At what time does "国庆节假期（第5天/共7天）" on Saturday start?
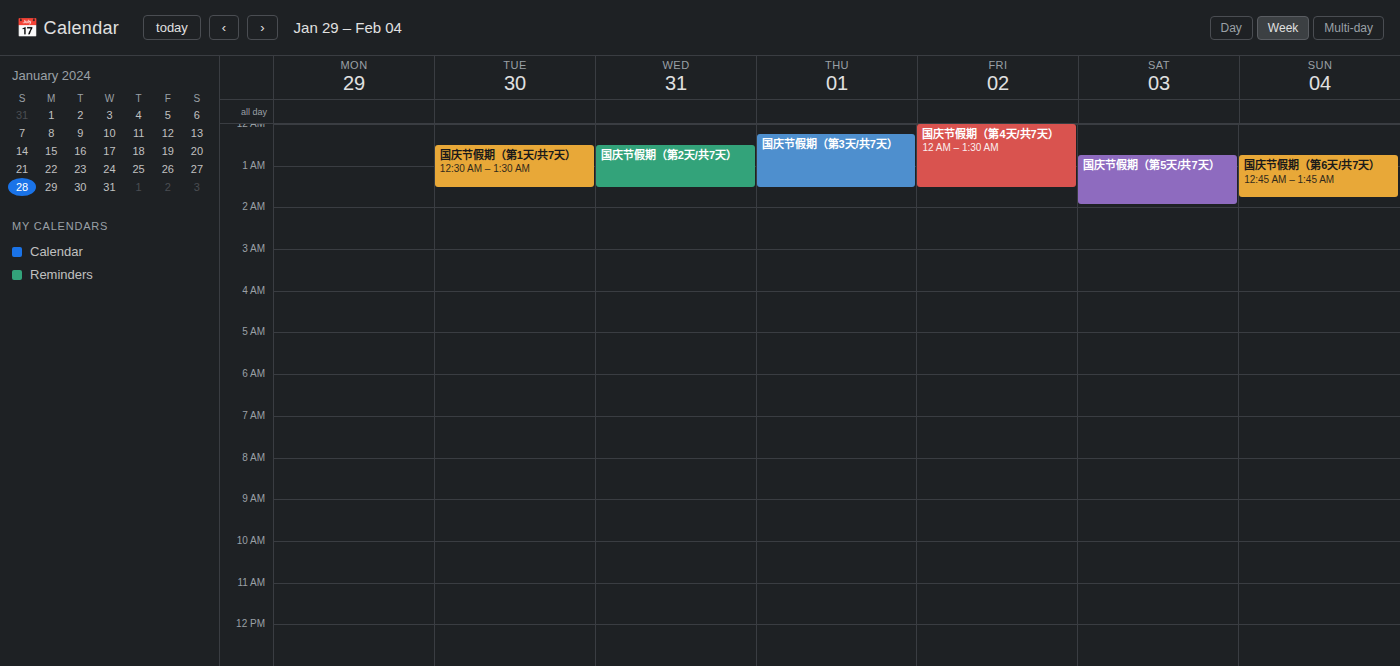
00:45